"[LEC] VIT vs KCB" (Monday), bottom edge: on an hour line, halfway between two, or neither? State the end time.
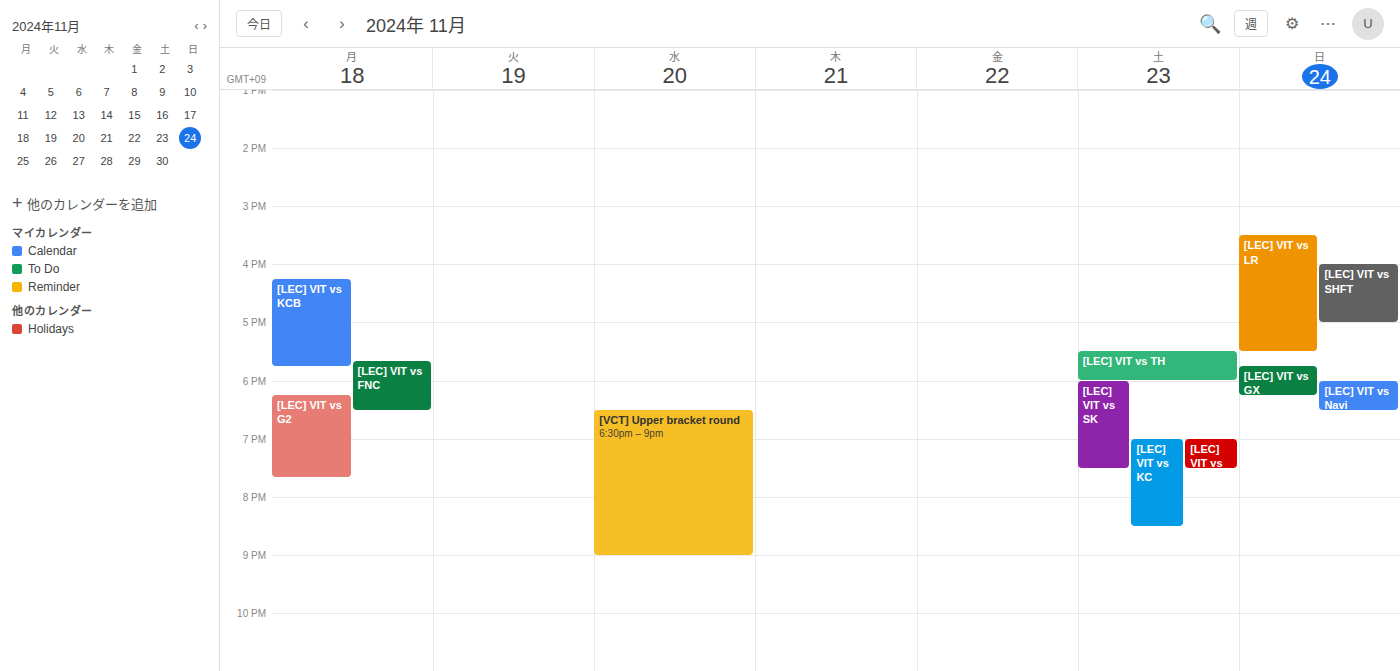
5:45 PM -- neither: three quarters of the way from the 5 PM line to the 6 PM line.